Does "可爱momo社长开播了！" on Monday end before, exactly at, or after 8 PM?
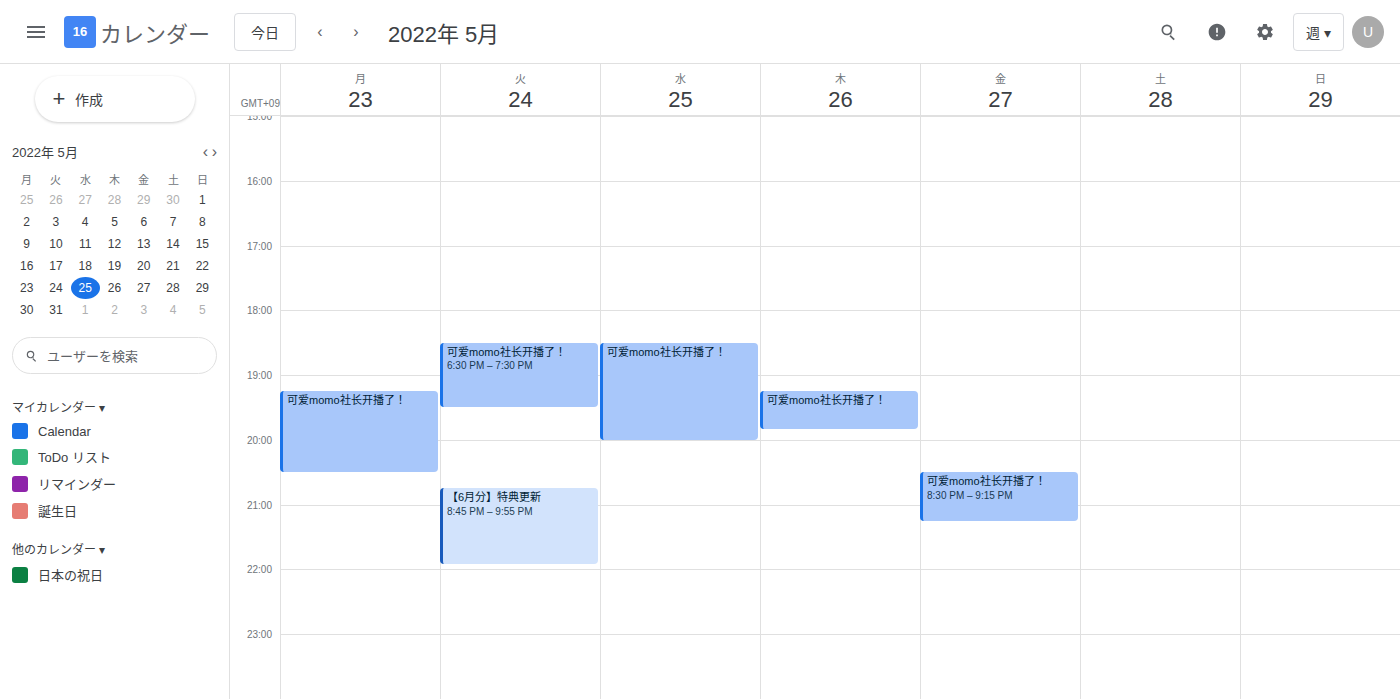
8:30 PM -- after 8 PM, 30 minutes below the 8 PM line.